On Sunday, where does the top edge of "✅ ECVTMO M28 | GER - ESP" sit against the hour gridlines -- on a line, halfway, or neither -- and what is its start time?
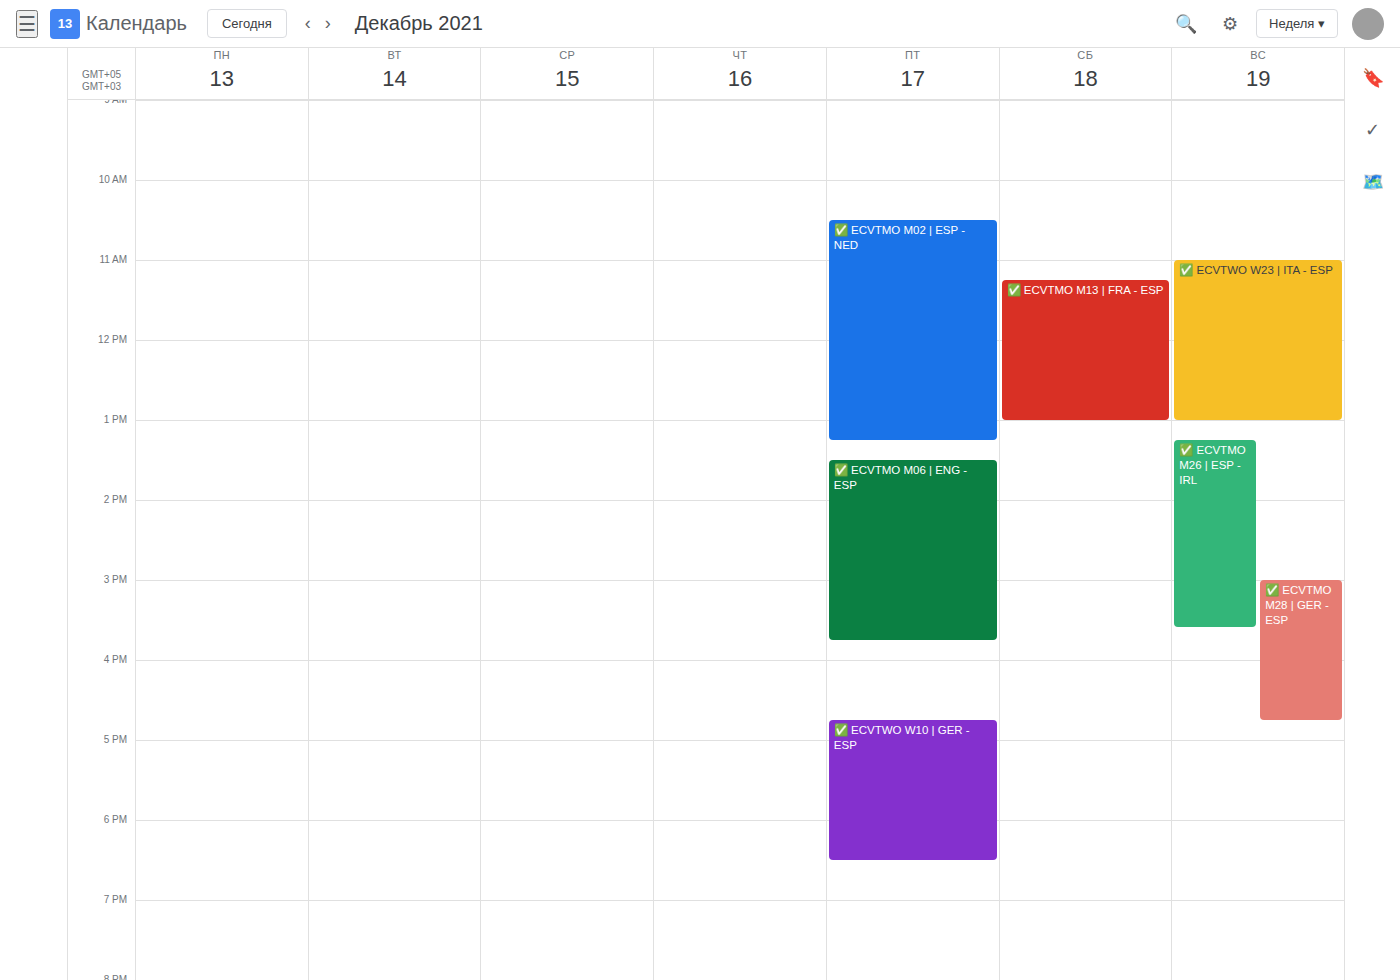
3:00 PM -- exactly on the 3 PM line.